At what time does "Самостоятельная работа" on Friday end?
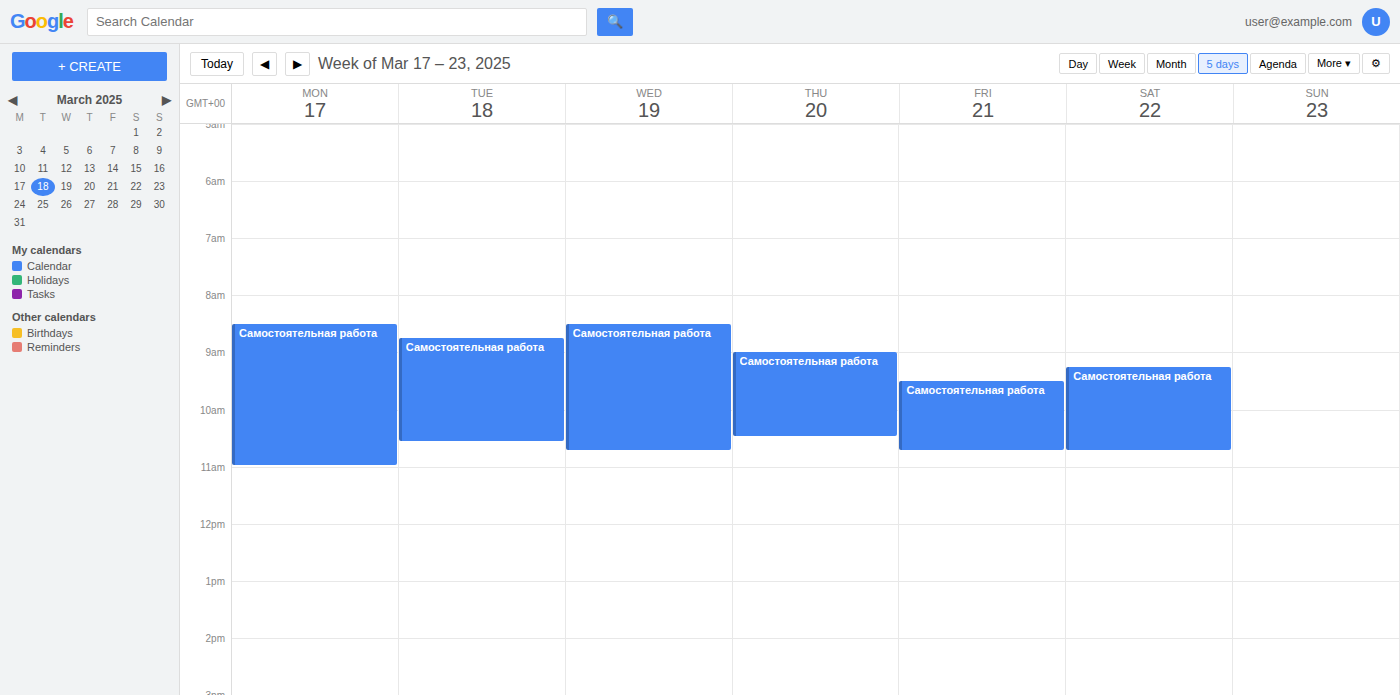
10:45 AM